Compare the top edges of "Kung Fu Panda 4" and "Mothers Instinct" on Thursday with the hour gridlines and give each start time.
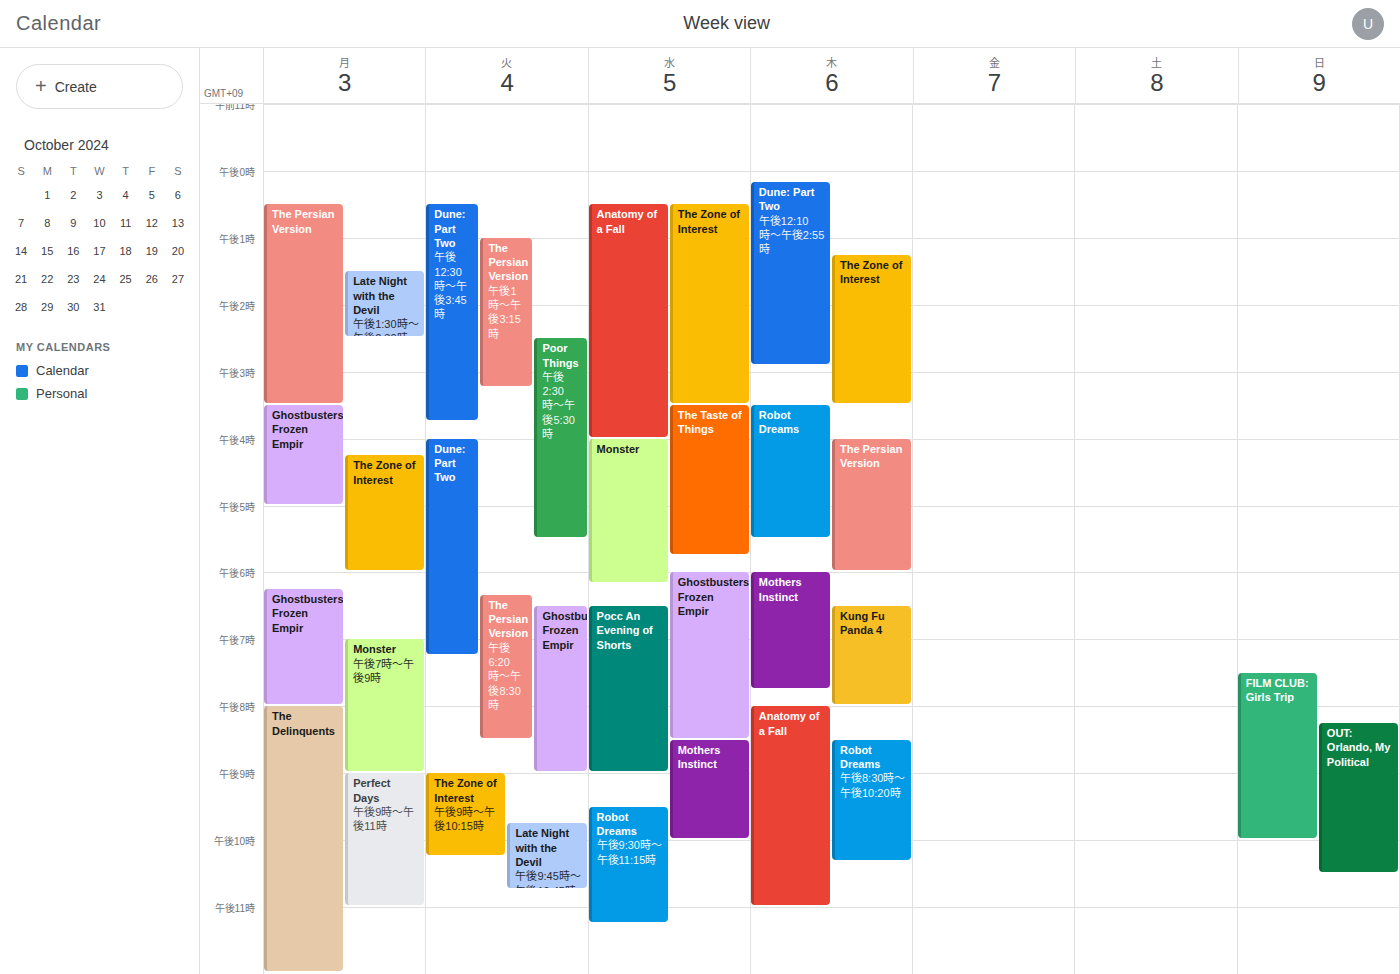
"Kung Fu Panda 4": 6:30 PM, halfway between the 6 PM and 7 PM lines. "Mothers Instinct": 6:00 PM, exactly on the 6 PM line.